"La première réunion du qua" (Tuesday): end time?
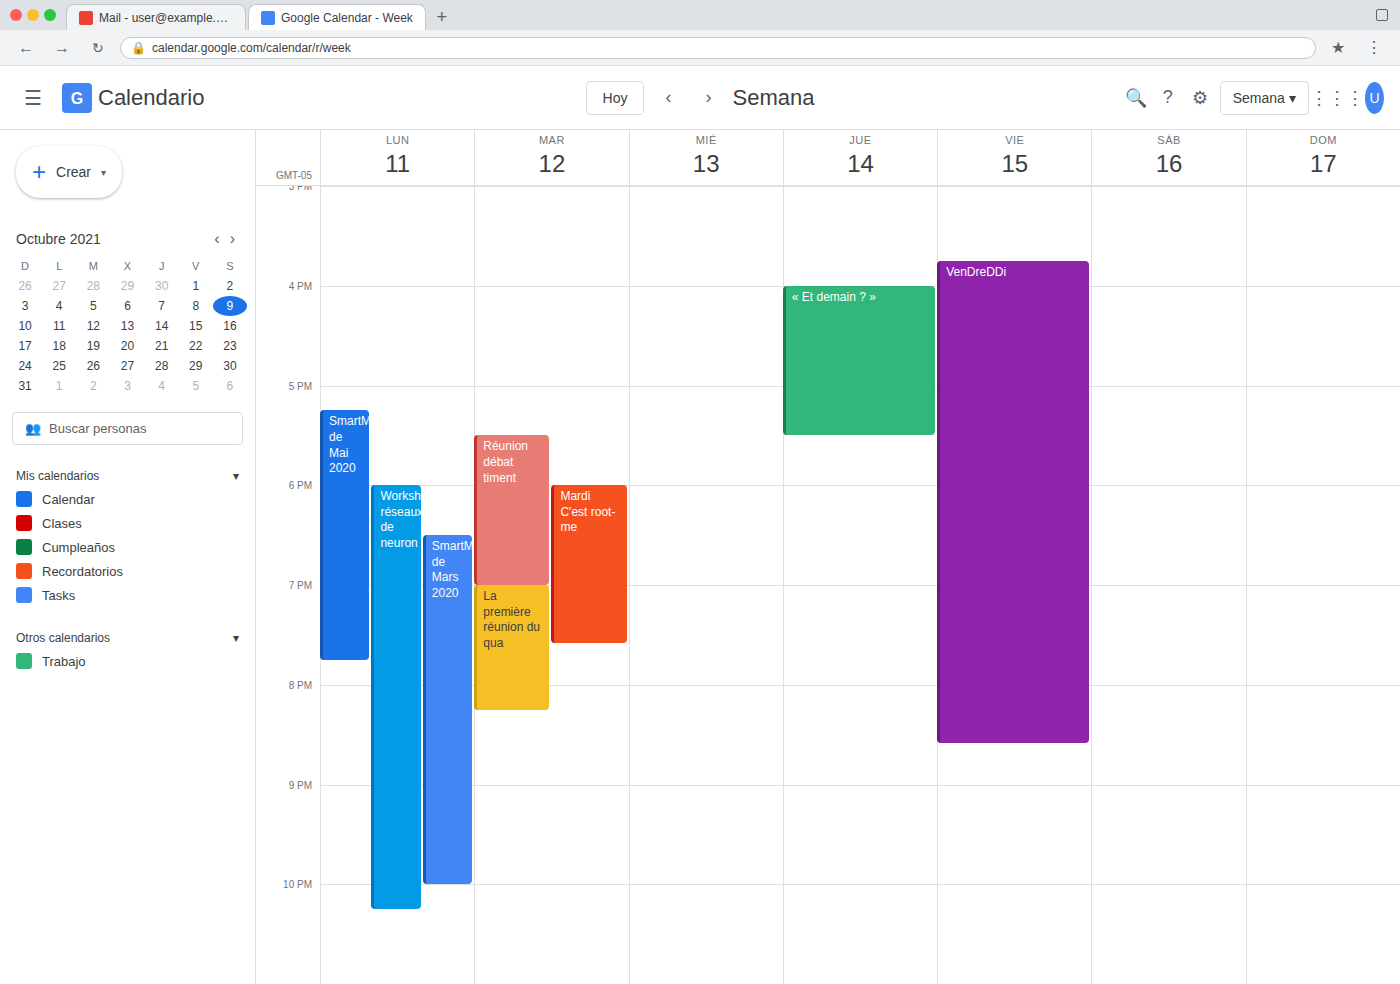
20:15